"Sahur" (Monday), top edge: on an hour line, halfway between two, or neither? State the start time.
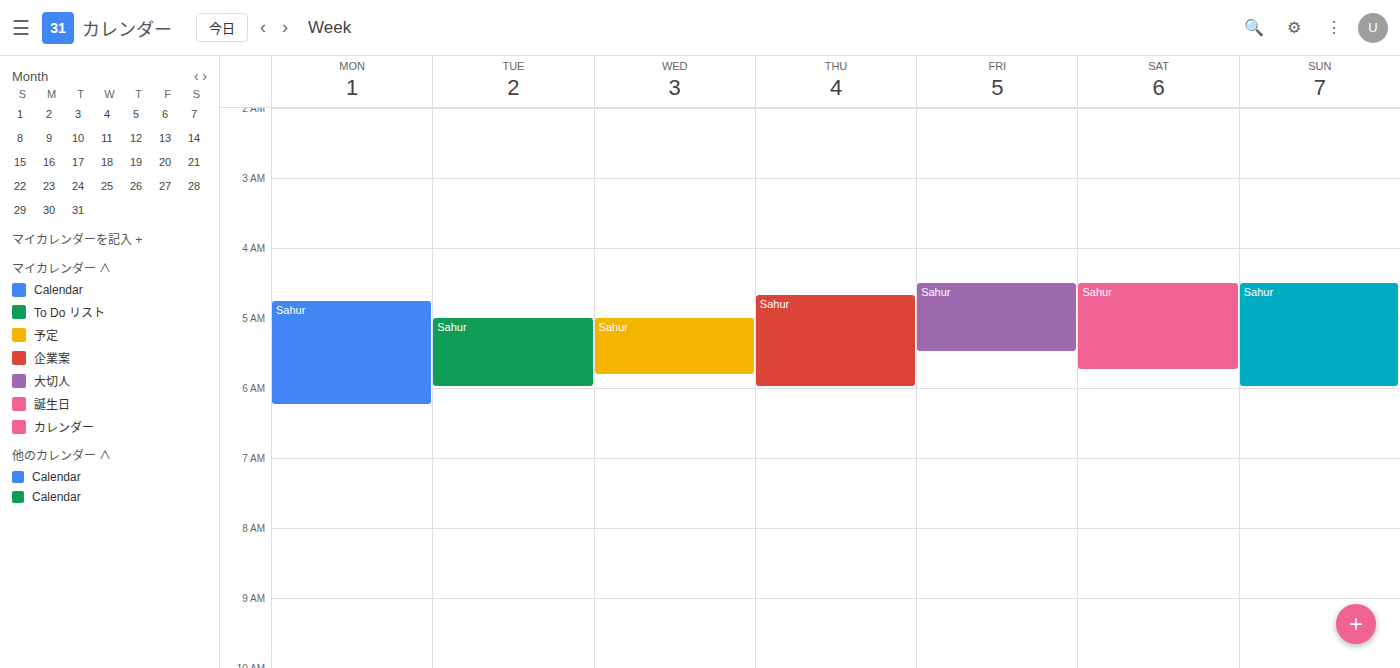
04:45 -- neither: three quarters of the way from the 04:00 line to the 05:00 line.